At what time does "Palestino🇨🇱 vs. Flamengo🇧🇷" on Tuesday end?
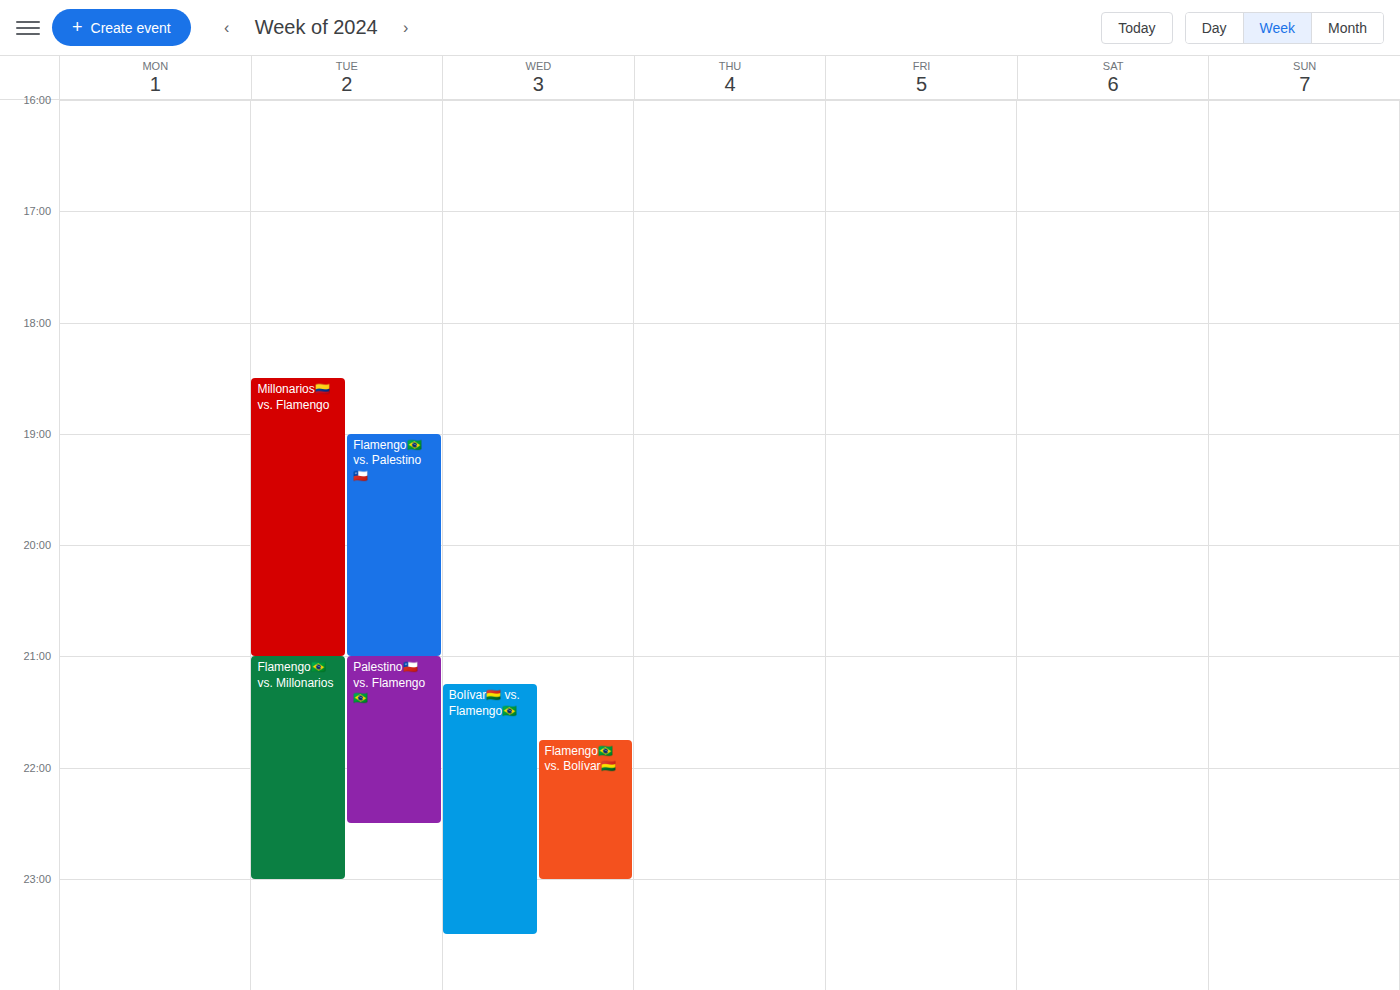
10:30 PM